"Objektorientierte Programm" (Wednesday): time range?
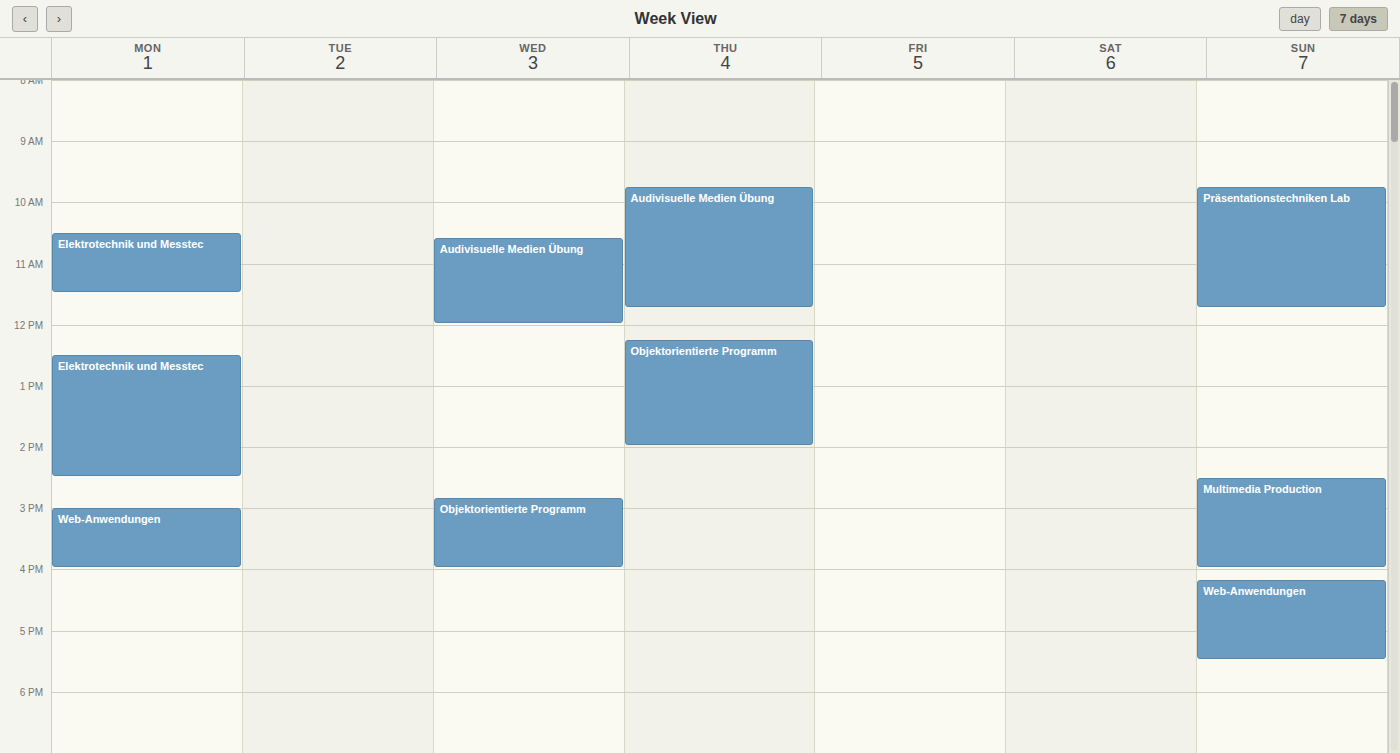
14:50 to 16:00